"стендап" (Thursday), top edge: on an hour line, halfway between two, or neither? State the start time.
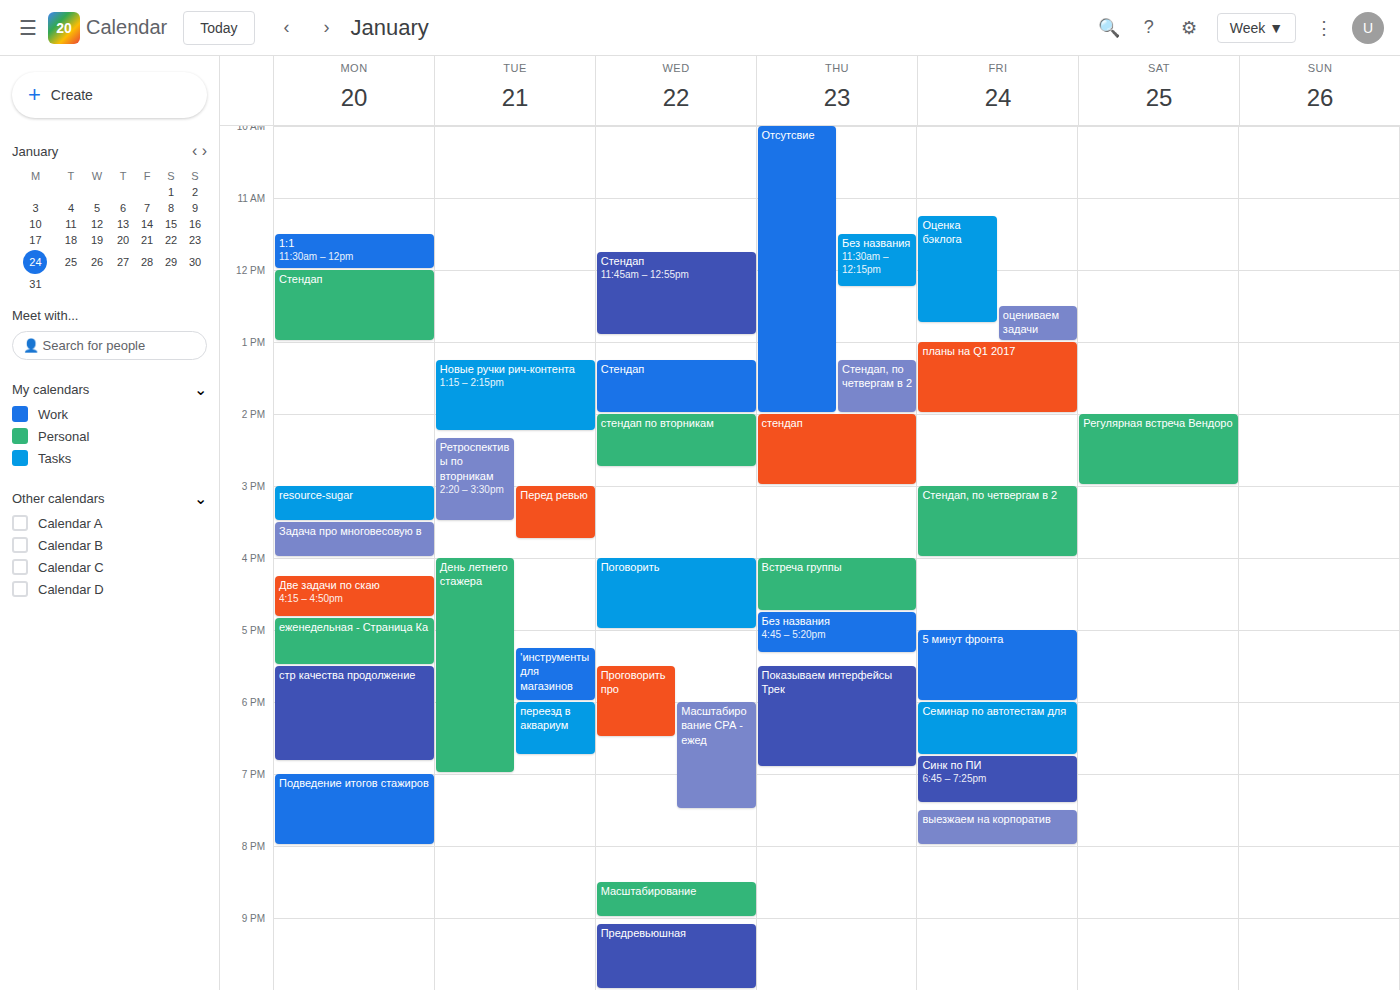
2:00 PM -- exactly on the 2 PM line.